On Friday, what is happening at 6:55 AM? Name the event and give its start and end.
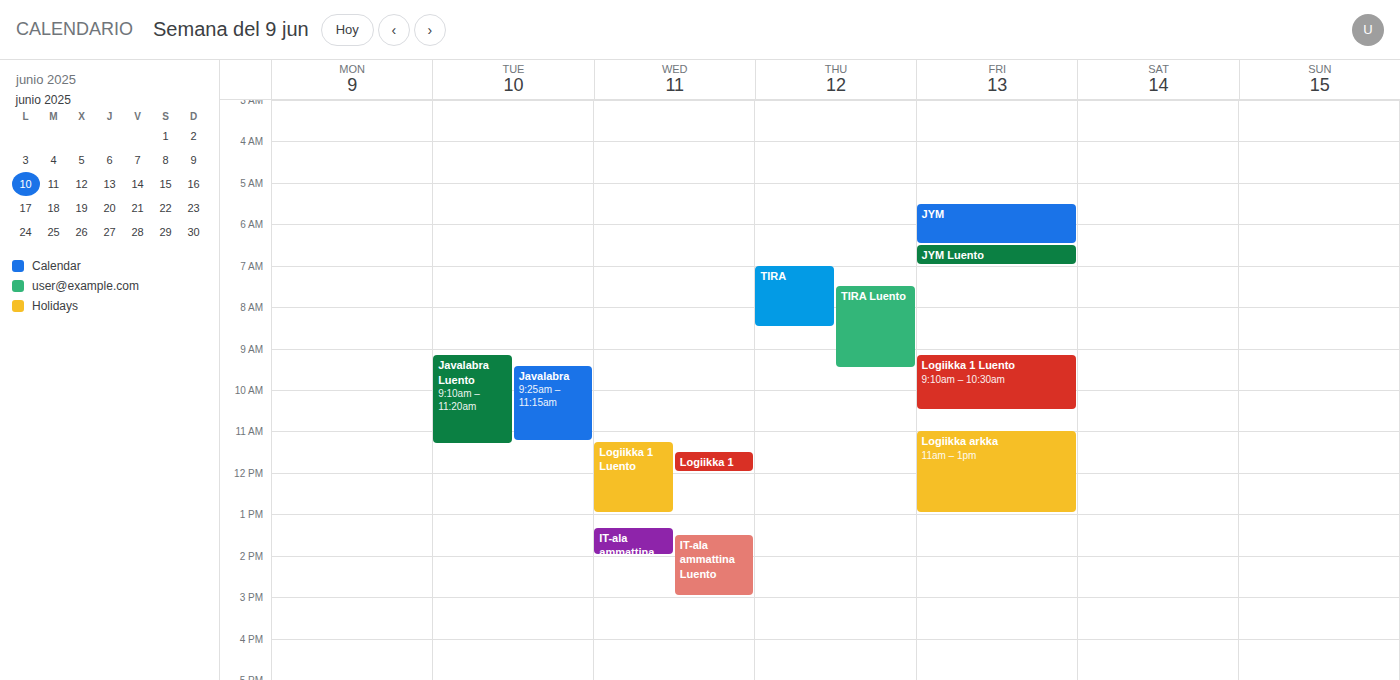
"JYM Luento", 6:30 AM to 7:00 AM